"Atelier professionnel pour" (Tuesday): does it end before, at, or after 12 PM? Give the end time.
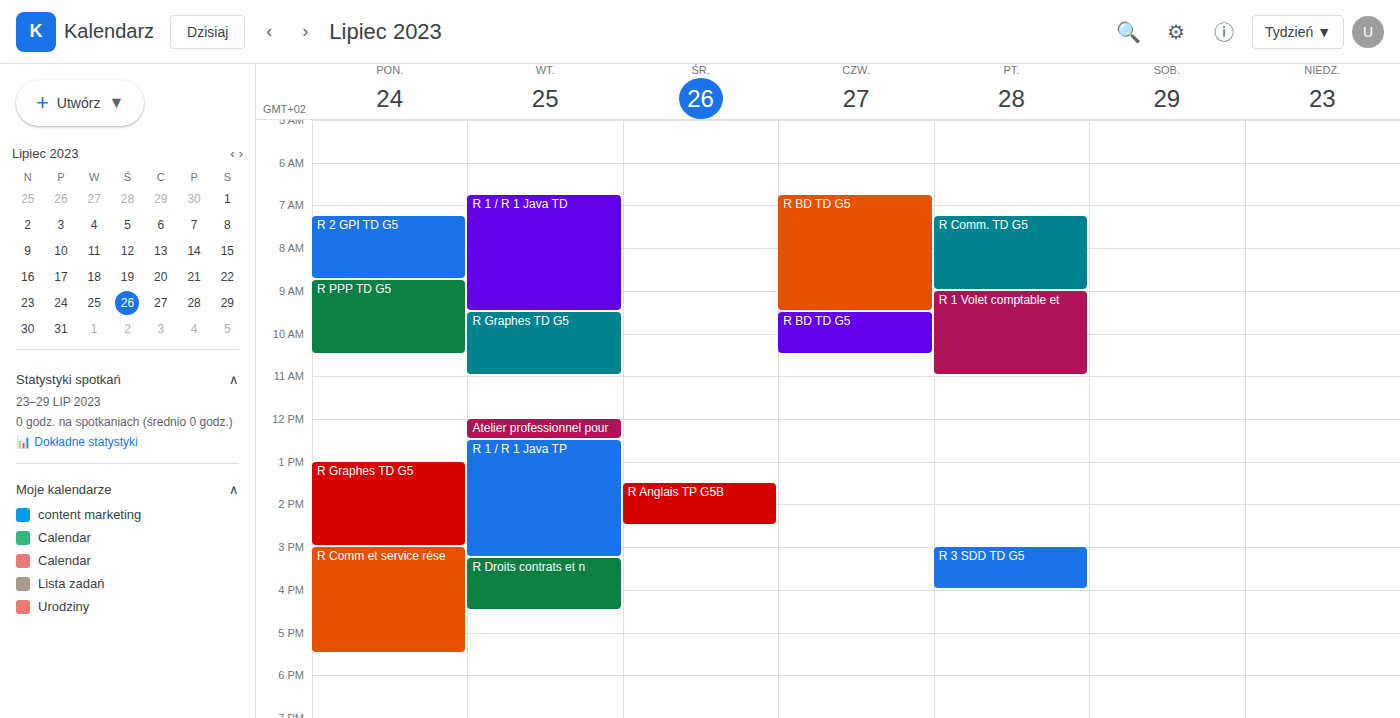
12:30 PM -- after 12 PM, 30 minutes below the 12 PM line.